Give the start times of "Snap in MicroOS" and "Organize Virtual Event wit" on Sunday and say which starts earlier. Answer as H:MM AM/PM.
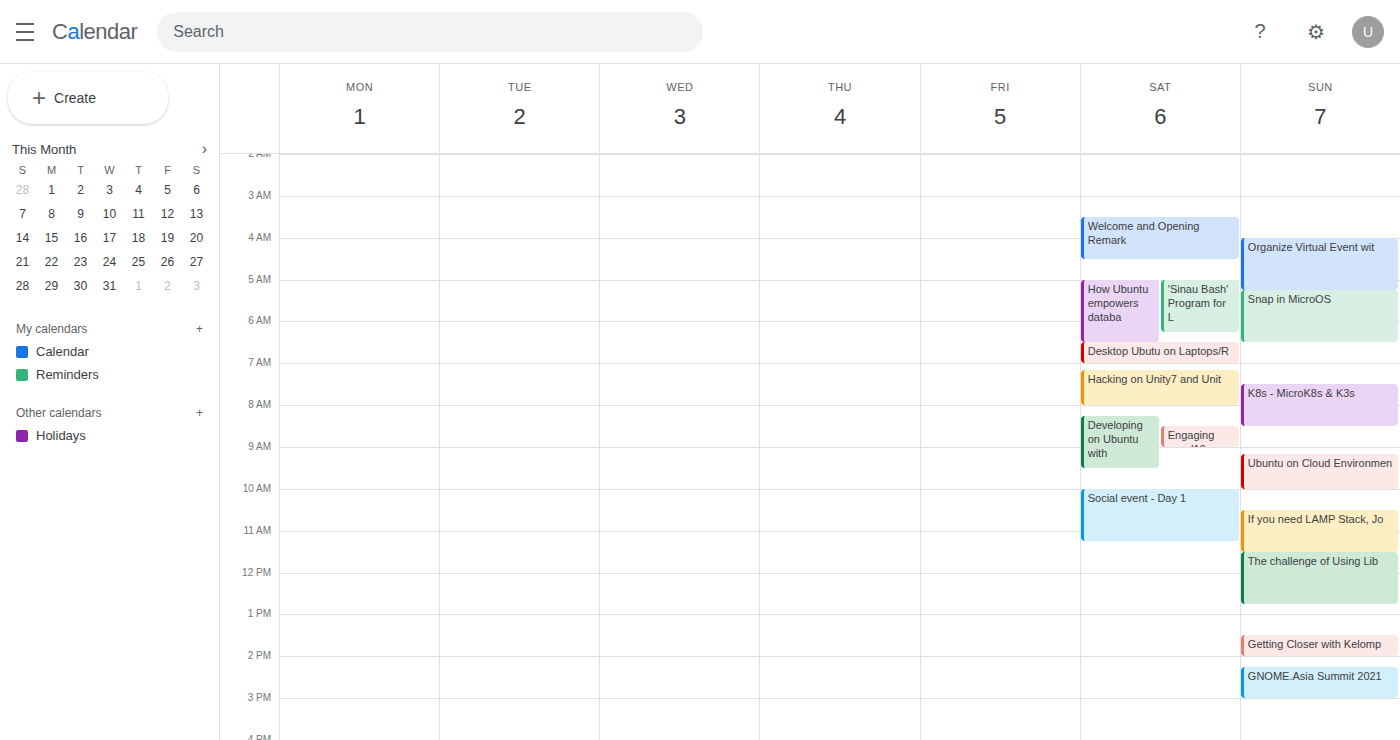
"Organize Virtual Event wit" 4:00 AM; "Snap in MicroOS" 5:15 AM.